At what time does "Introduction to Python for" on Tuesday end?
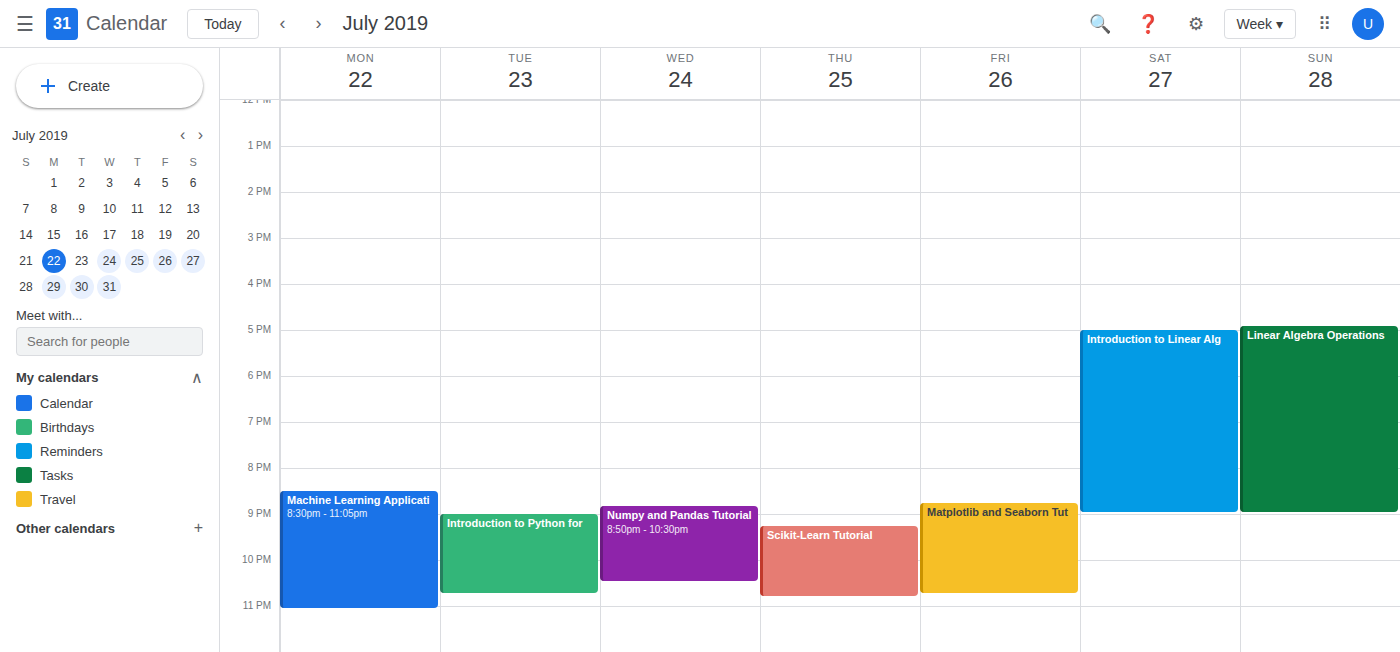
10:45 PM